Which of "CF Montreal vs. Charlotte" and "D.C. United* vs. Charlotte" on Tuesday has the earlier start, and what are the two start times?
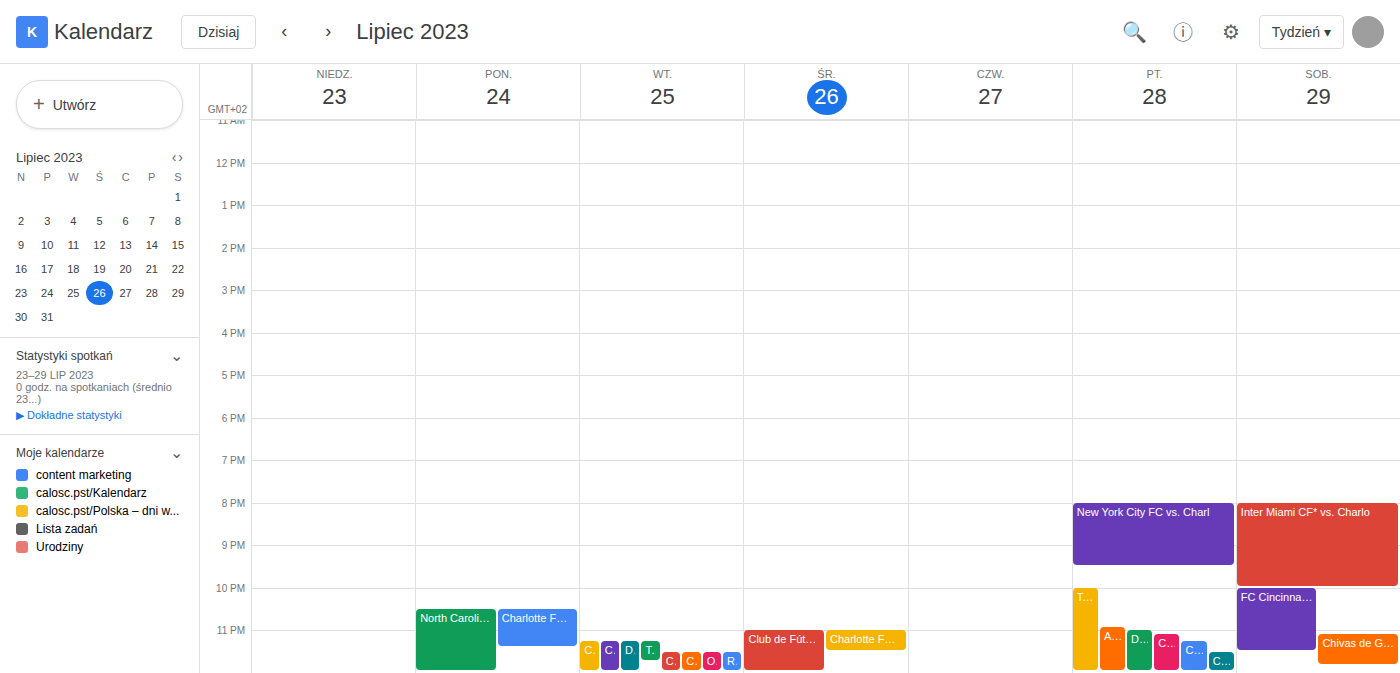
"D.C. United* vs. Charlotte" 11:15 PM; "CF Montreal vs. Charlotte" 11:30 PM.